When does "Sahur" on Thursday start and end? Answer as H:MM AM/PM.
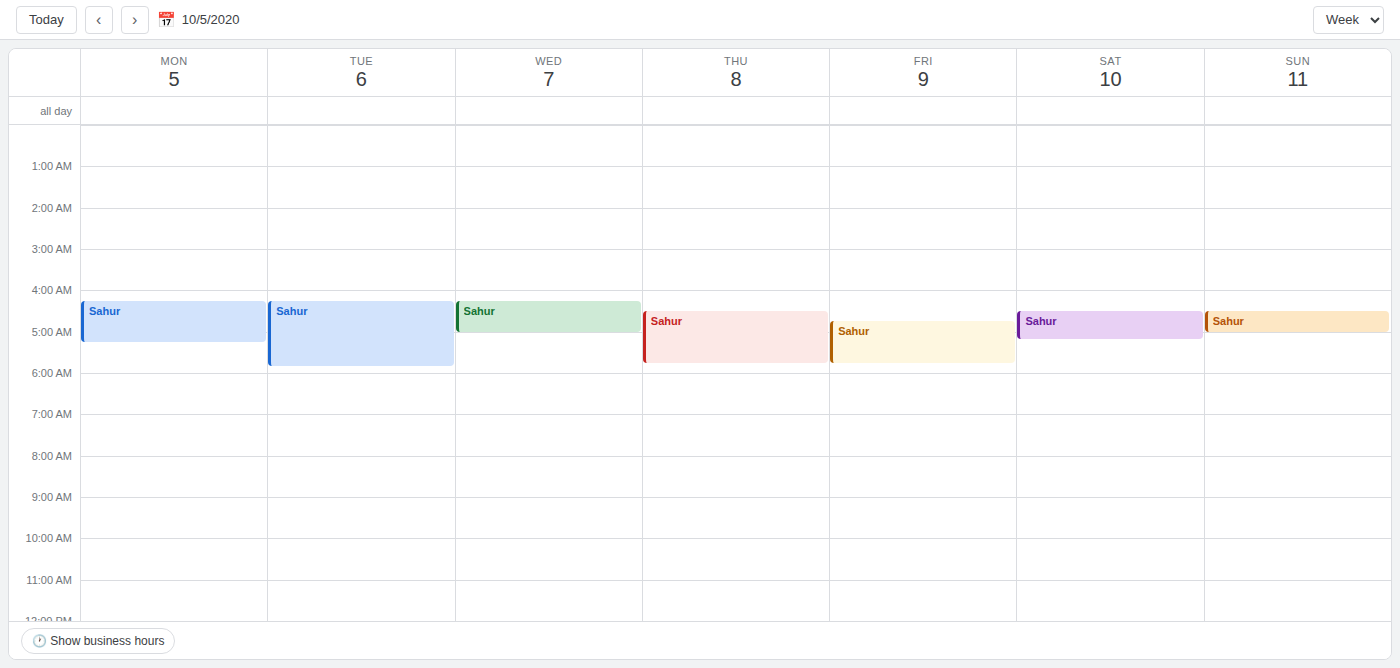
4:30 AM to 5:45 AM